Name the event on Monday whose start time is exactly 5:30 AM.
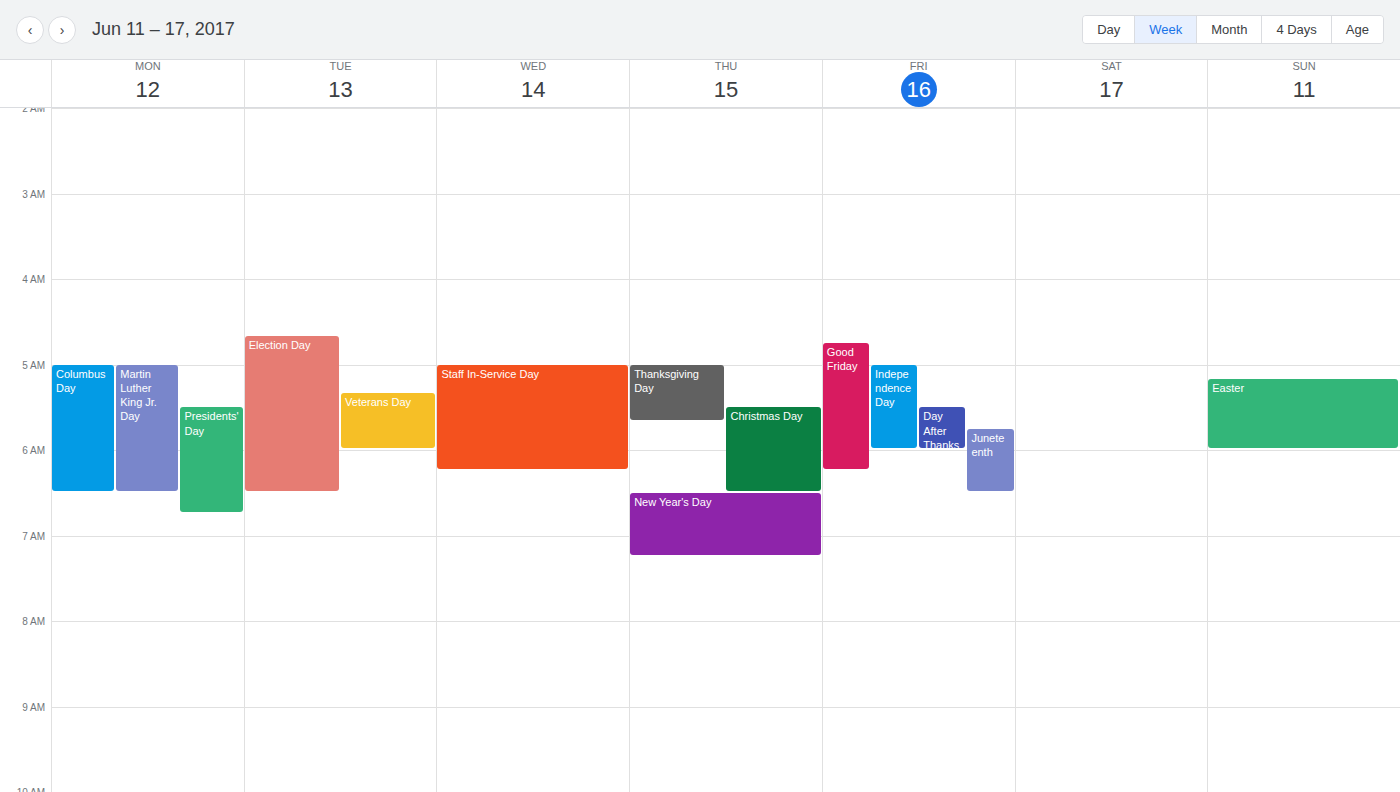
"Presidents' Day"